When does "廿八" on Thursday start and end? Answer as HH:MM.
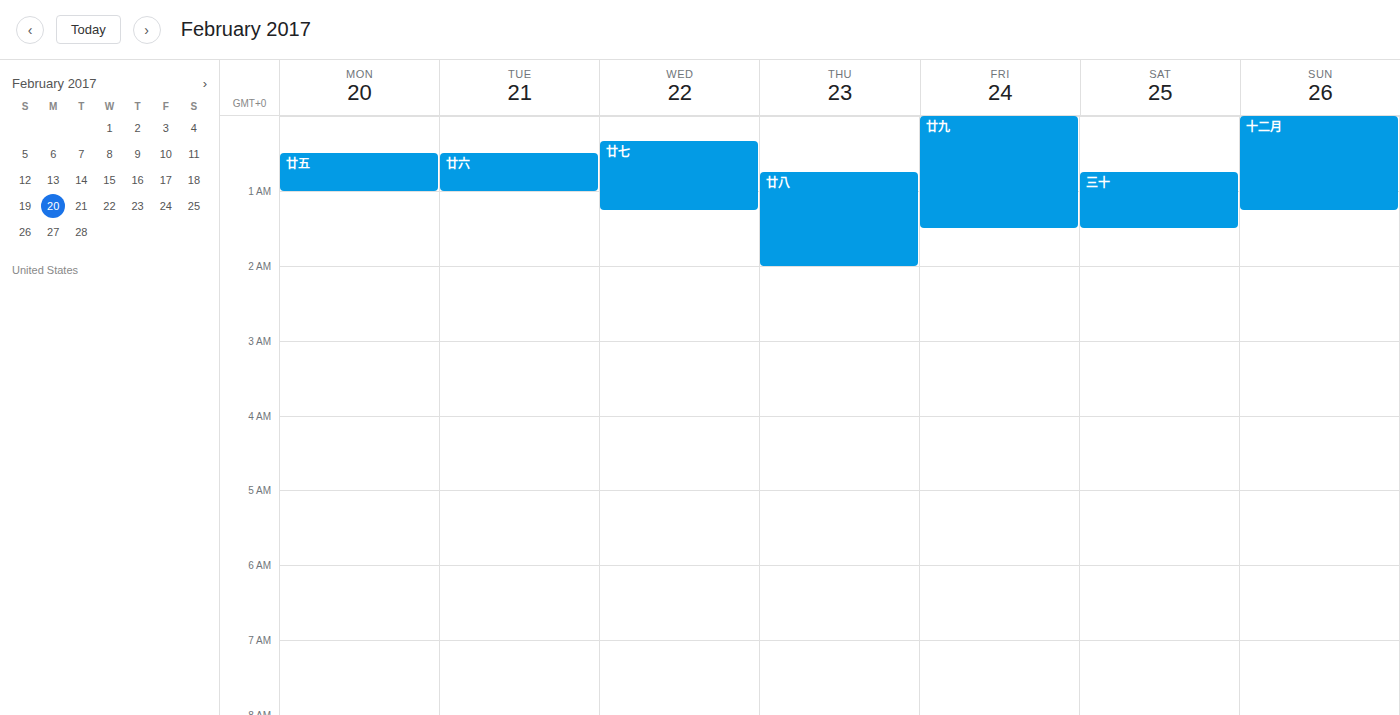
00:45 to 02:00